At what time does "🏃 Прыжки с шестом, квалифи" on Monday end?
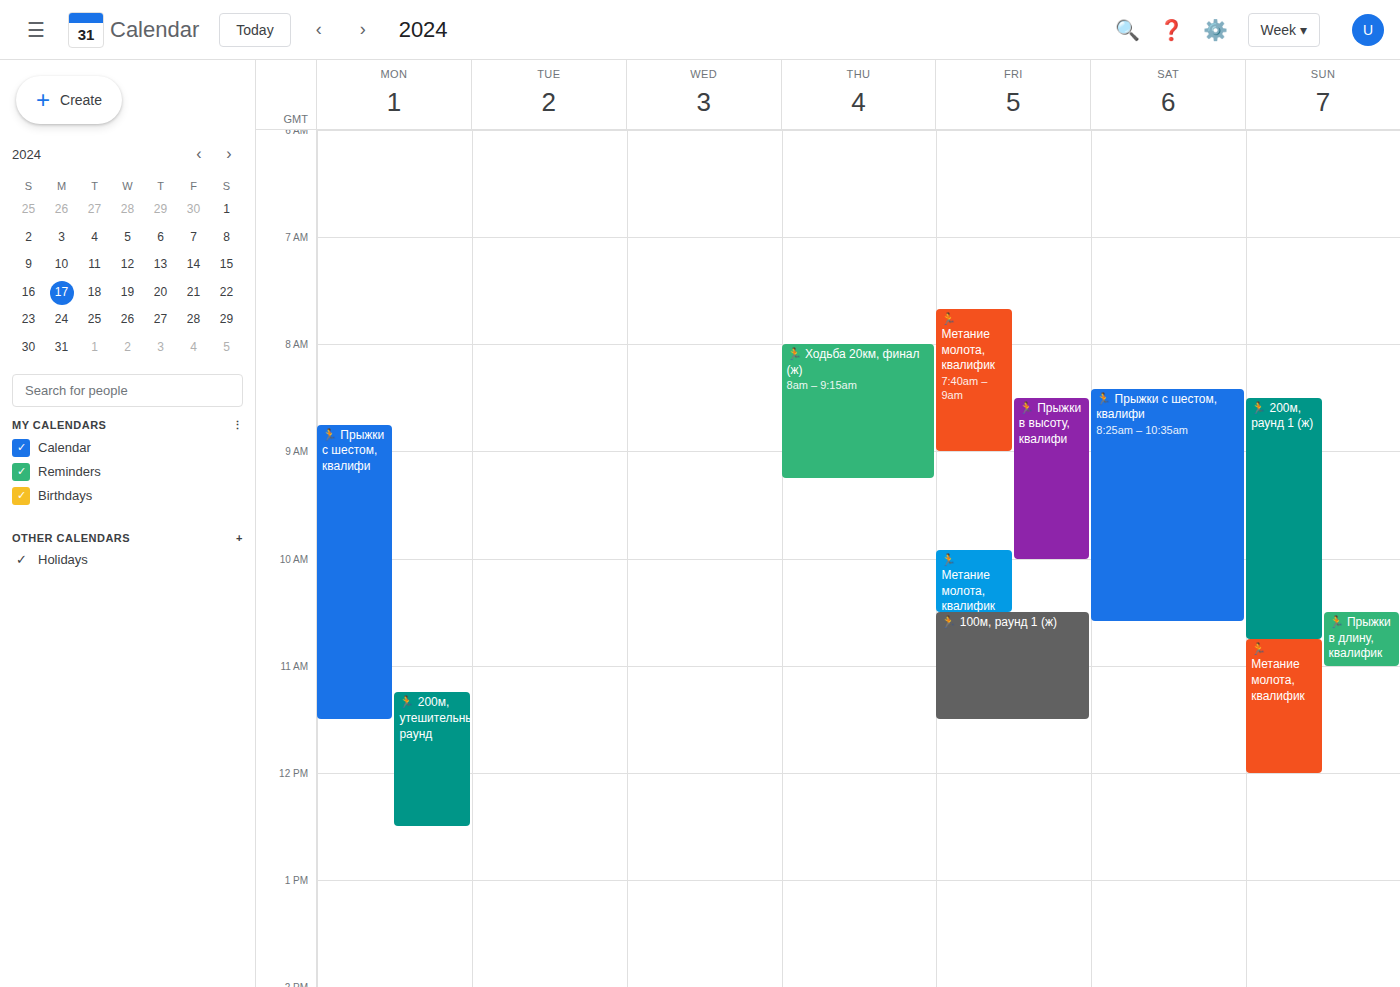
11:30 AM